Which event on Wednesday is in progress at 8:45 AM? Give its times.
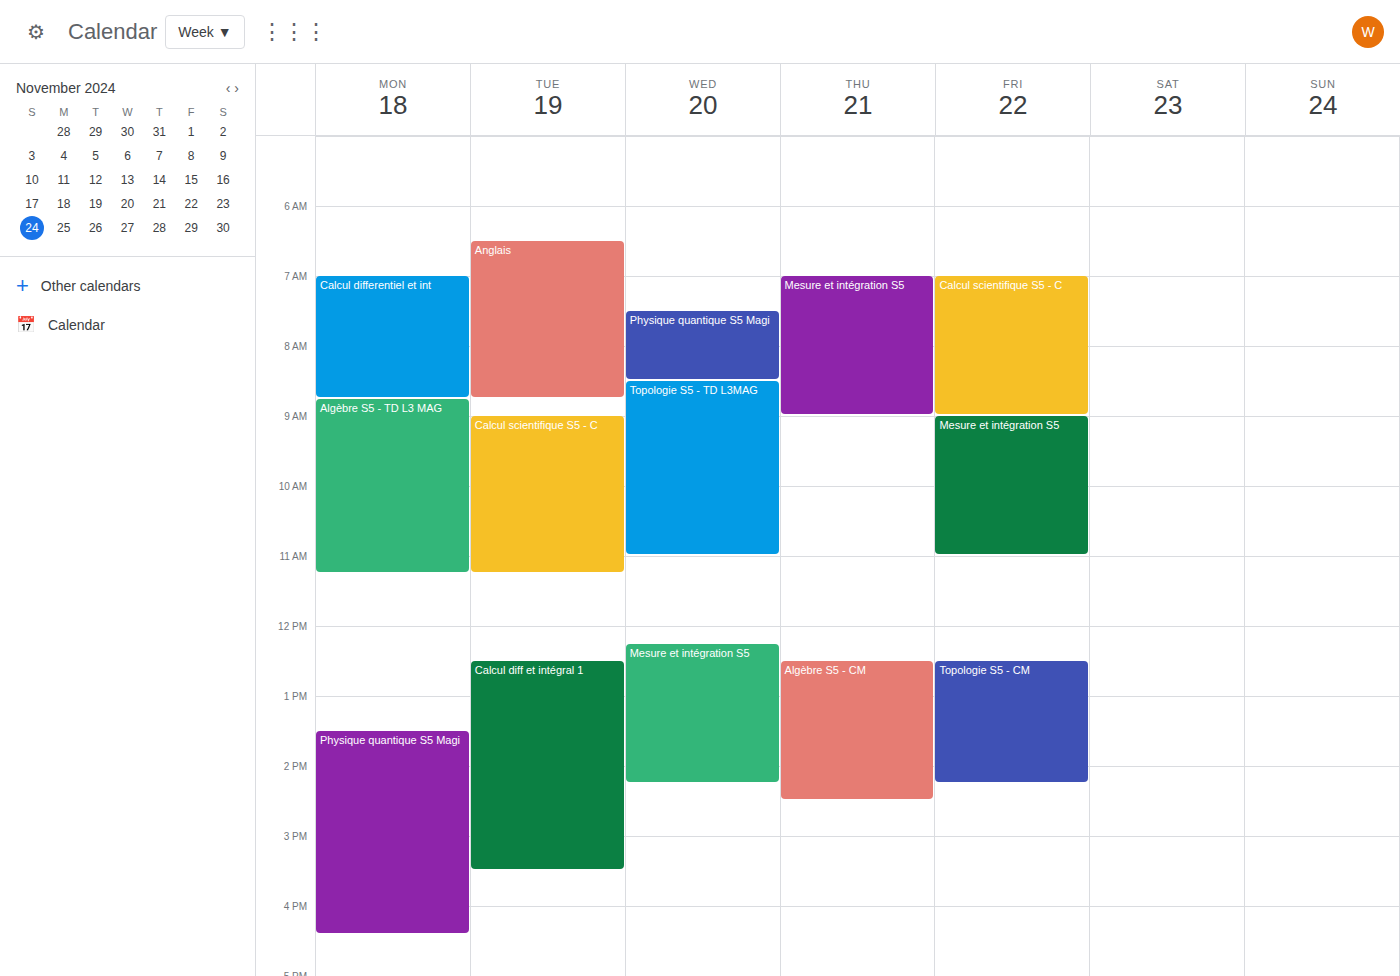
"Topologie S5 - TD L3MAG", 8:30 AM to 11:00 AM